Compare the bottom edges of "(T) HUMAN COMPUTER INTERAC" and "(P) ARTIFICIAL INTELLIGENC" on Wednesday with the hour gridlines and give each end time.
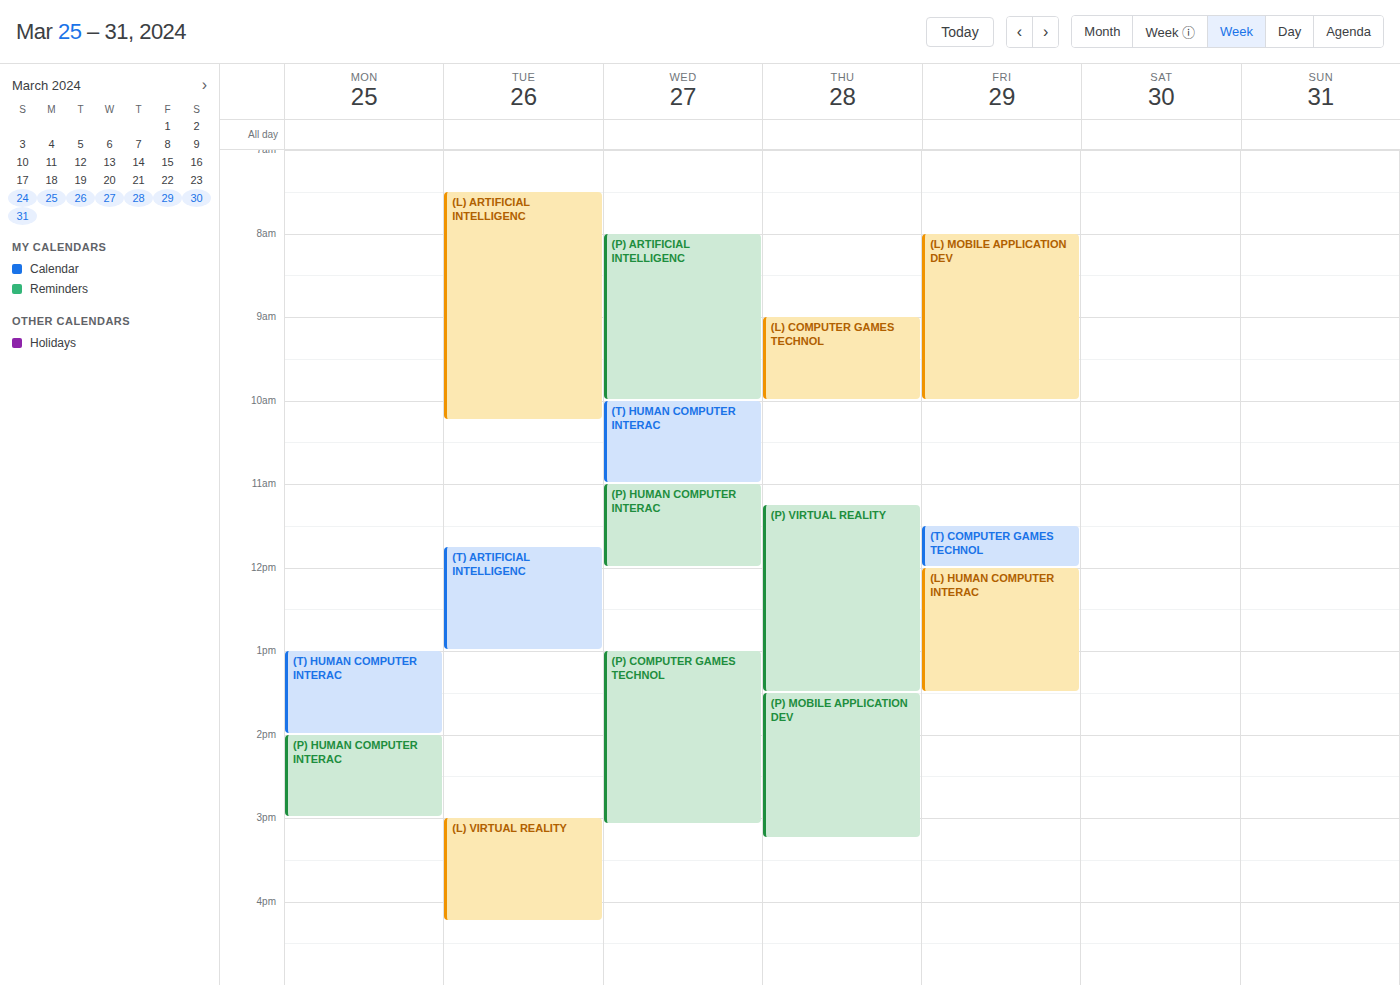
"(T) HUMAN COMPUTER INTERAC": 11:00, exactly on the 11:00 line. "(P) ARTIFICIAL INTELLIGENC": 10:00, exactly on the 10:00 line.